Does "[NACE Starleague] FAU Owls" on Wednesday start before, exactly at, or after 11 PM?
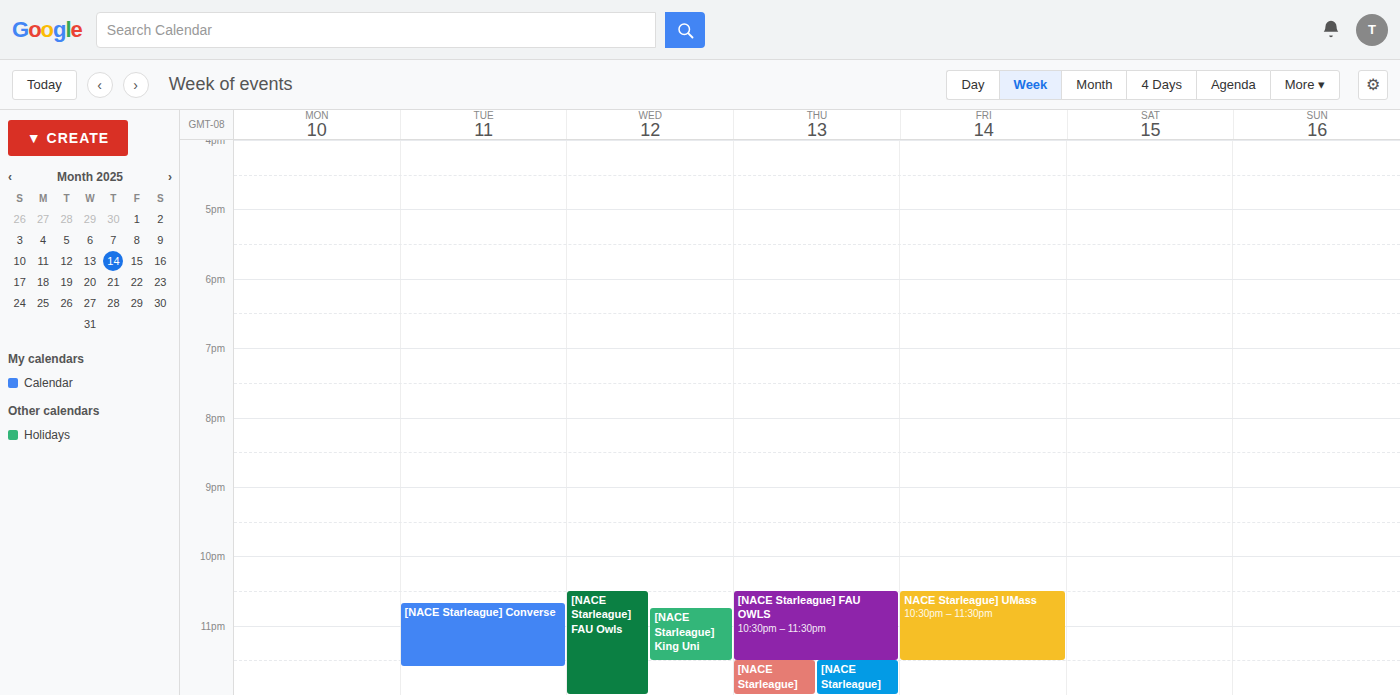
10:30 PM -- before 11 PM, 30 minutes above the 11 PM line.